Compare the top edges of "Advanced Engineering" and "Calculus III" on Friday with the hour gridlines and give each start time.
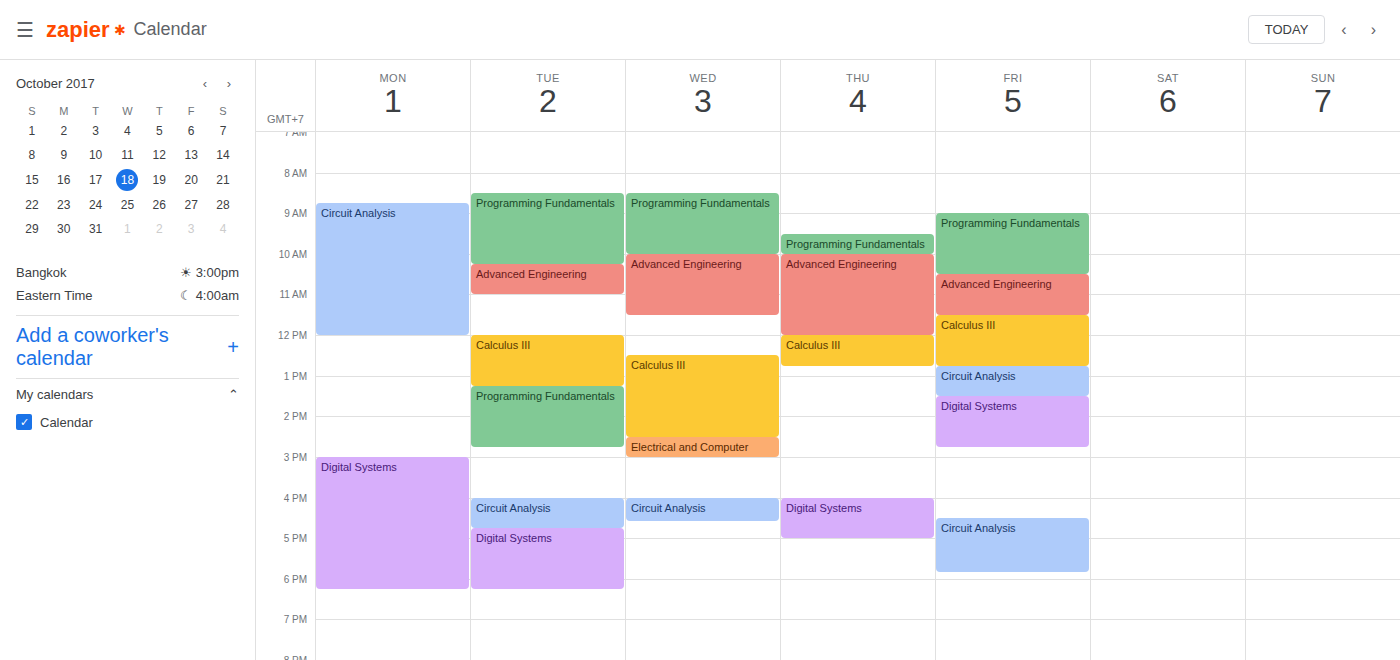
"Advanced Engineering": 10:30 AM, halfway between the 10 AM and 11 AM lines. "Calculus III": 11:30 AM, halfway between the 11 AM and 12 PM lines.